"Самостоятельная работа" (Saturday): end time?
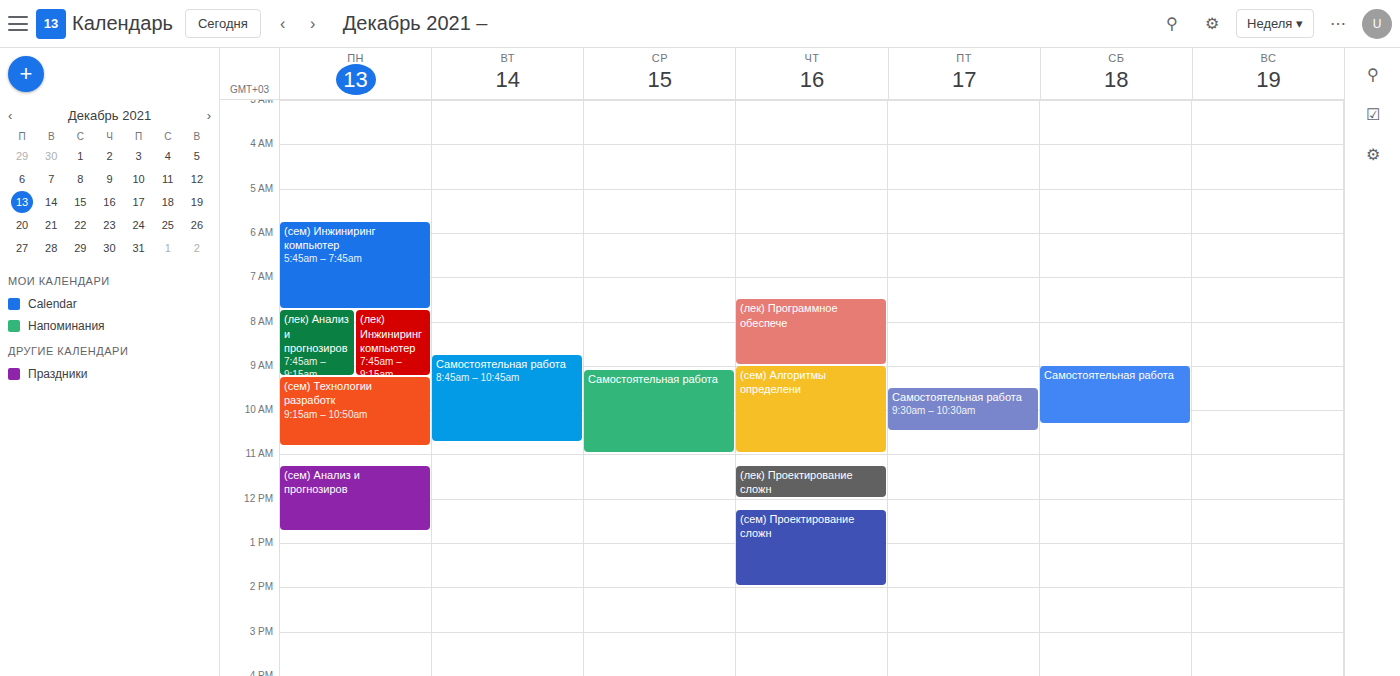
10:20 AM